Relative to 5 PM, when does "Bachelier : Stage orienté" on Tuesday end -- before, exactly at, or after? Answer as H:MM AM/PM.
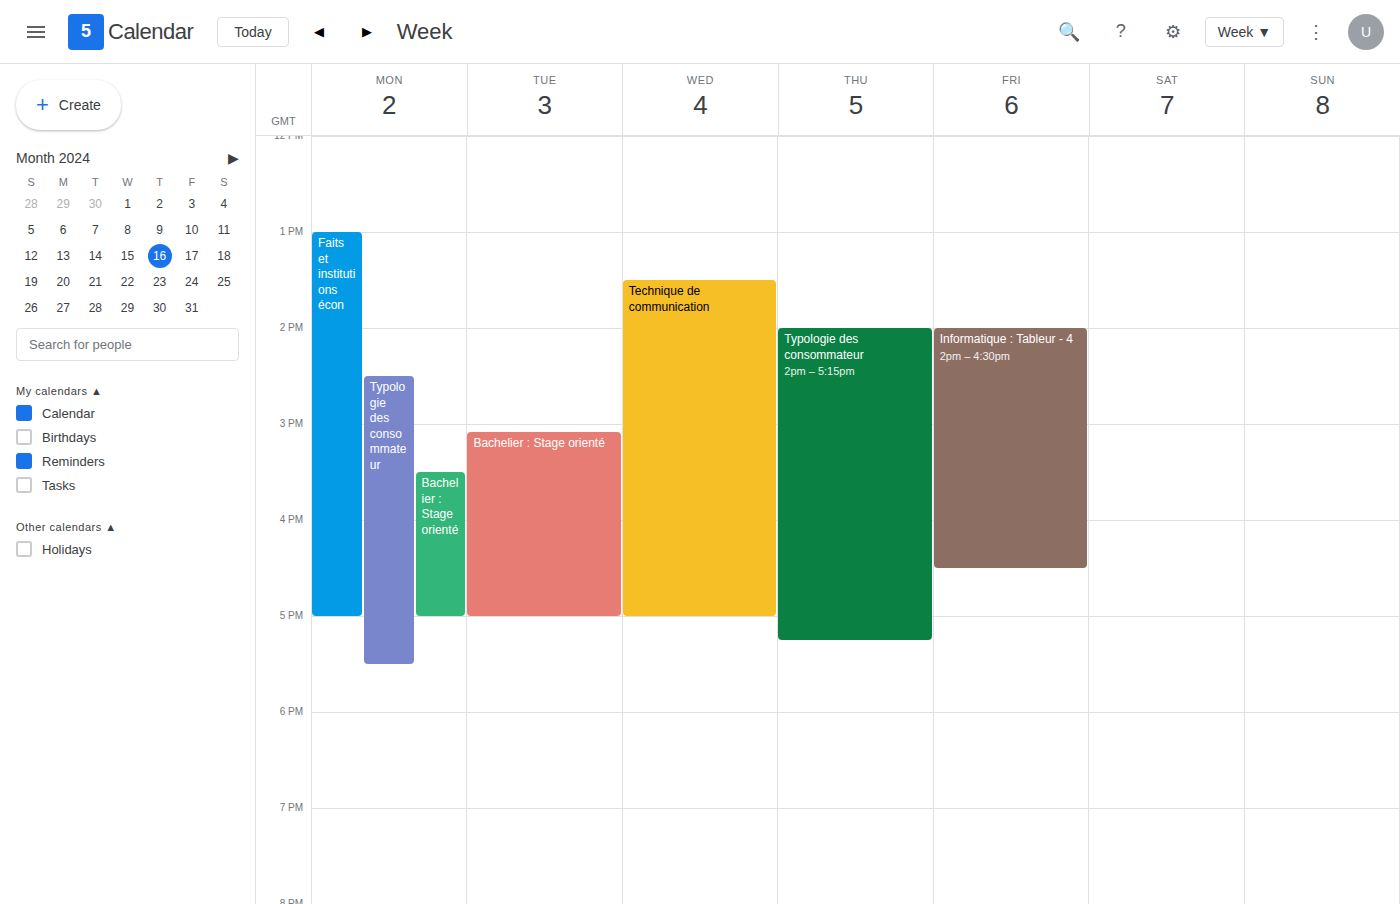
5:00 PM -- exactly at 5 PM, on the 5 PM line.